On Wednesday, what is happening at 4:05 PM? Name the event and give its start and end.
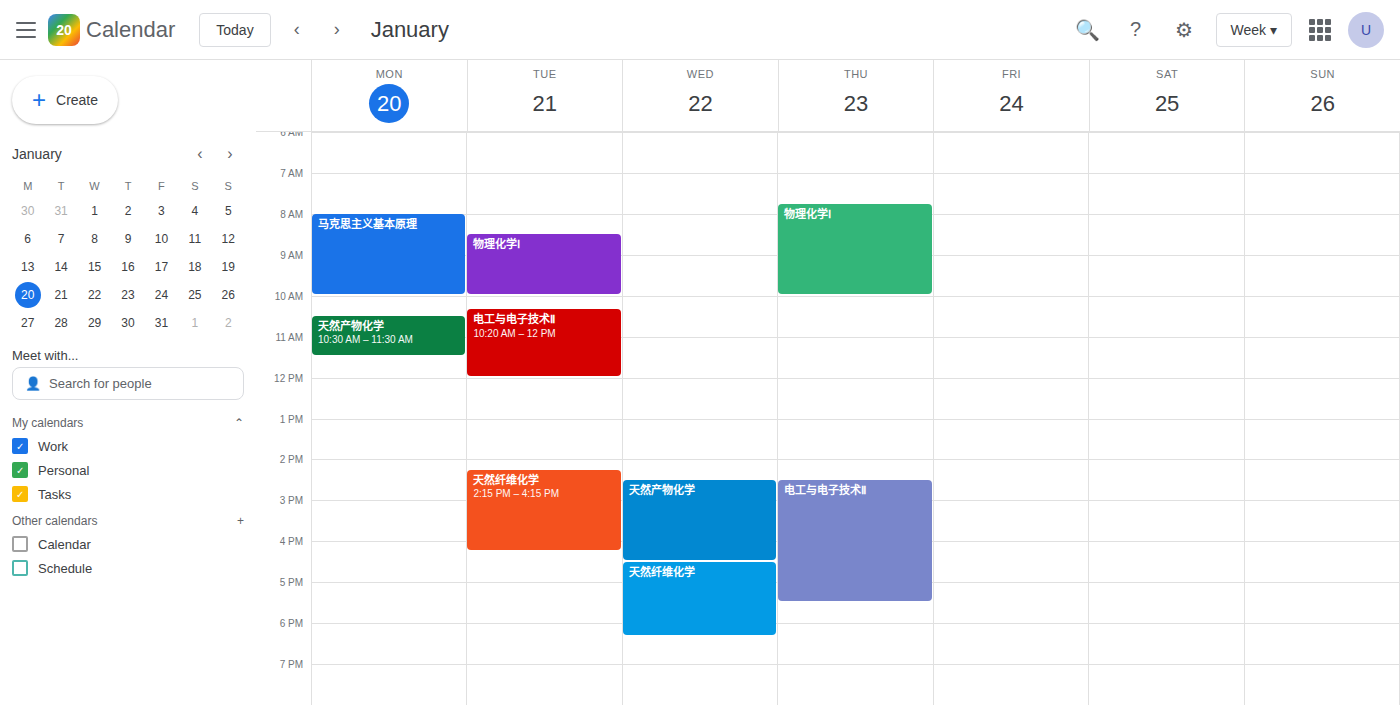
"天然产物化学", 2:30 PM to 4:30 PM